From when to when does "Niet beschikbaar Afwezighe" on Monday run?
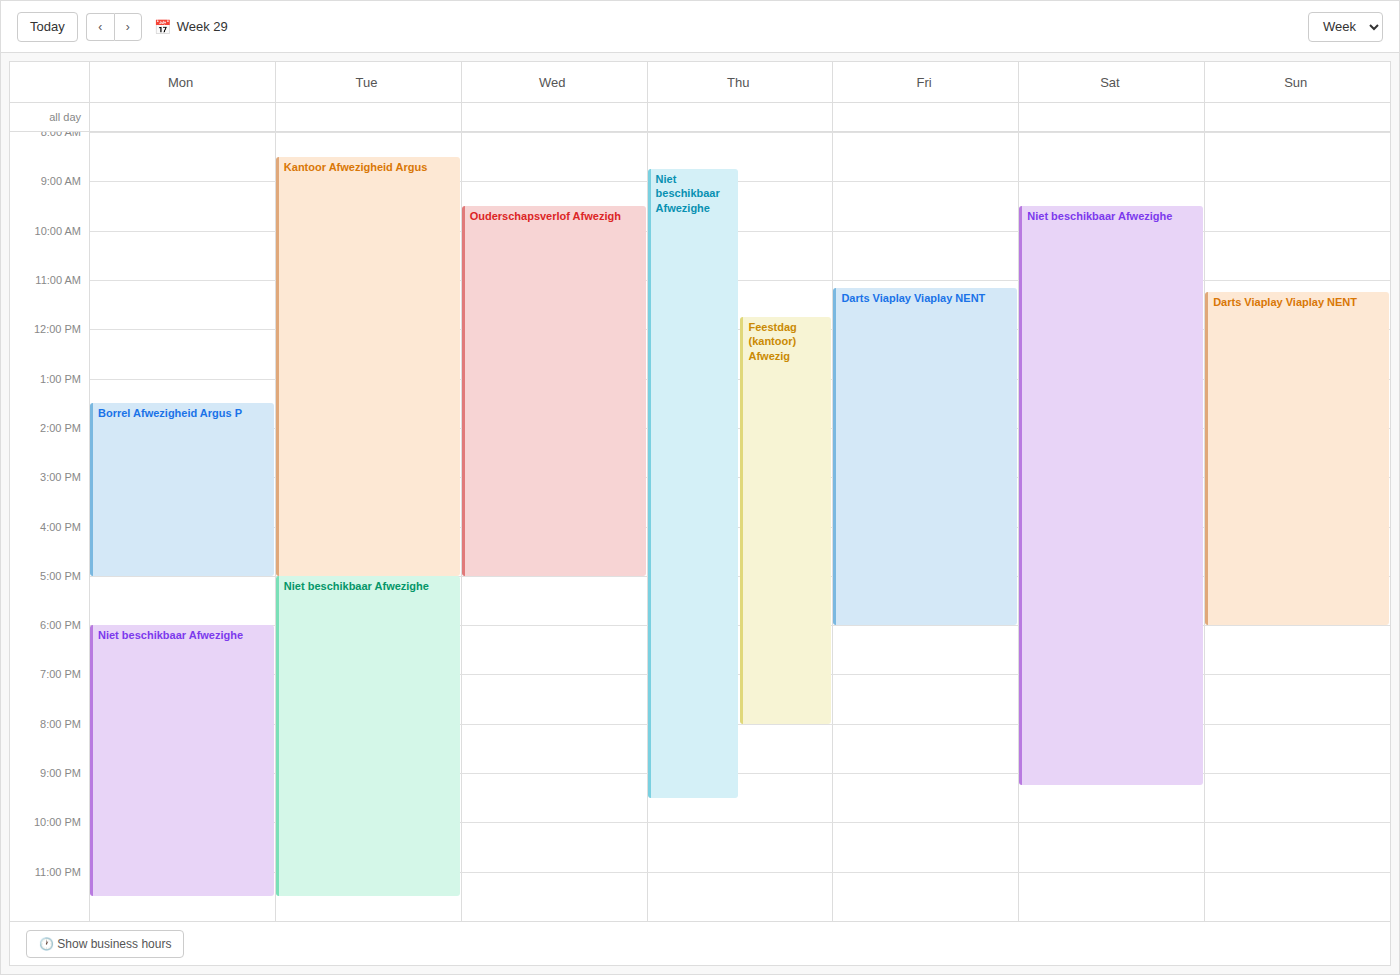
6:00 PM to 11:30 PM